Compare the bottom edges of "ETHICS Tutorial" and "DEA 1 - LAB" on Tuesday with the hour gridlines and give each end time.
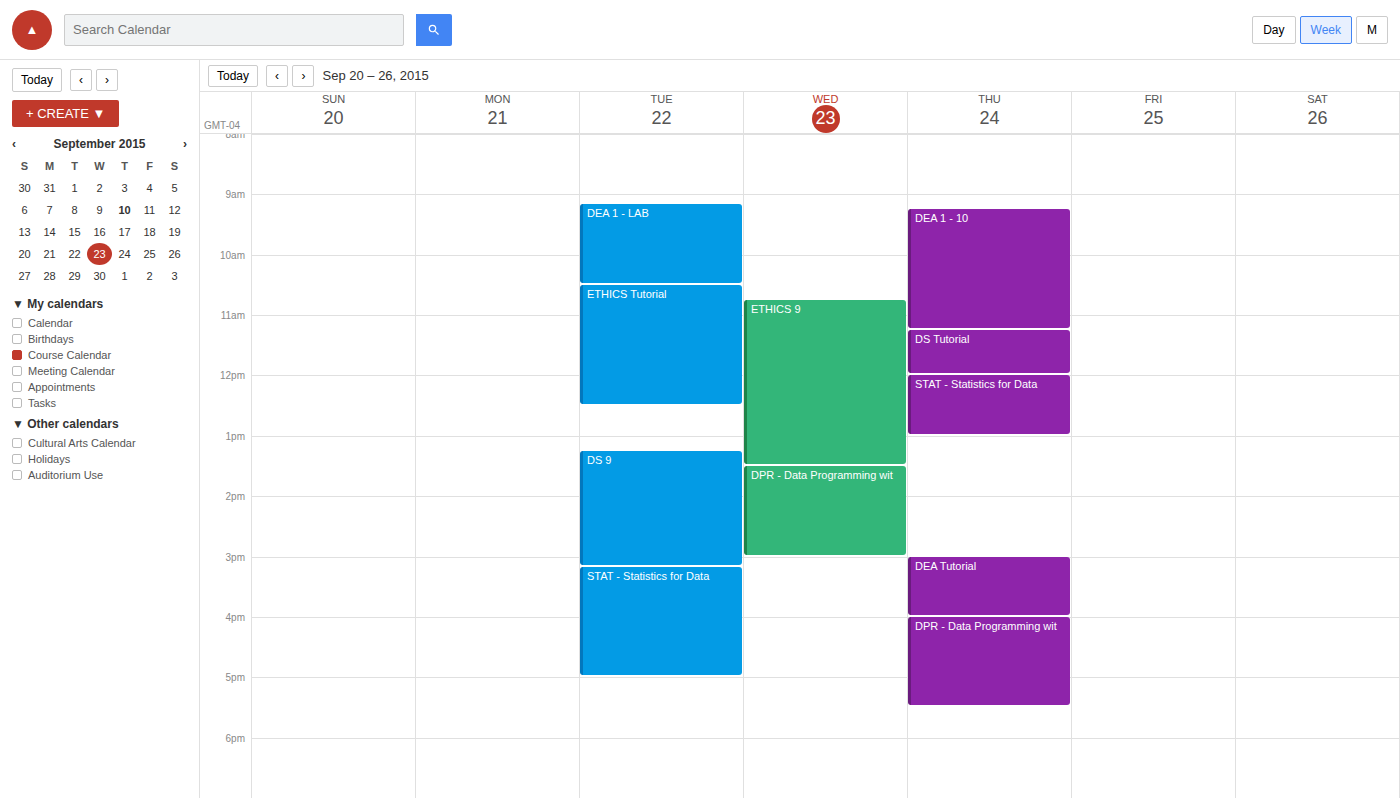
"ETHICS Tutorial": 12:30 PM, halfway between the 12 PM and 1 PM lines. "DEA 1 - LAB": 10:30 AM, halfway between the 10 AM and 11 AM lines.